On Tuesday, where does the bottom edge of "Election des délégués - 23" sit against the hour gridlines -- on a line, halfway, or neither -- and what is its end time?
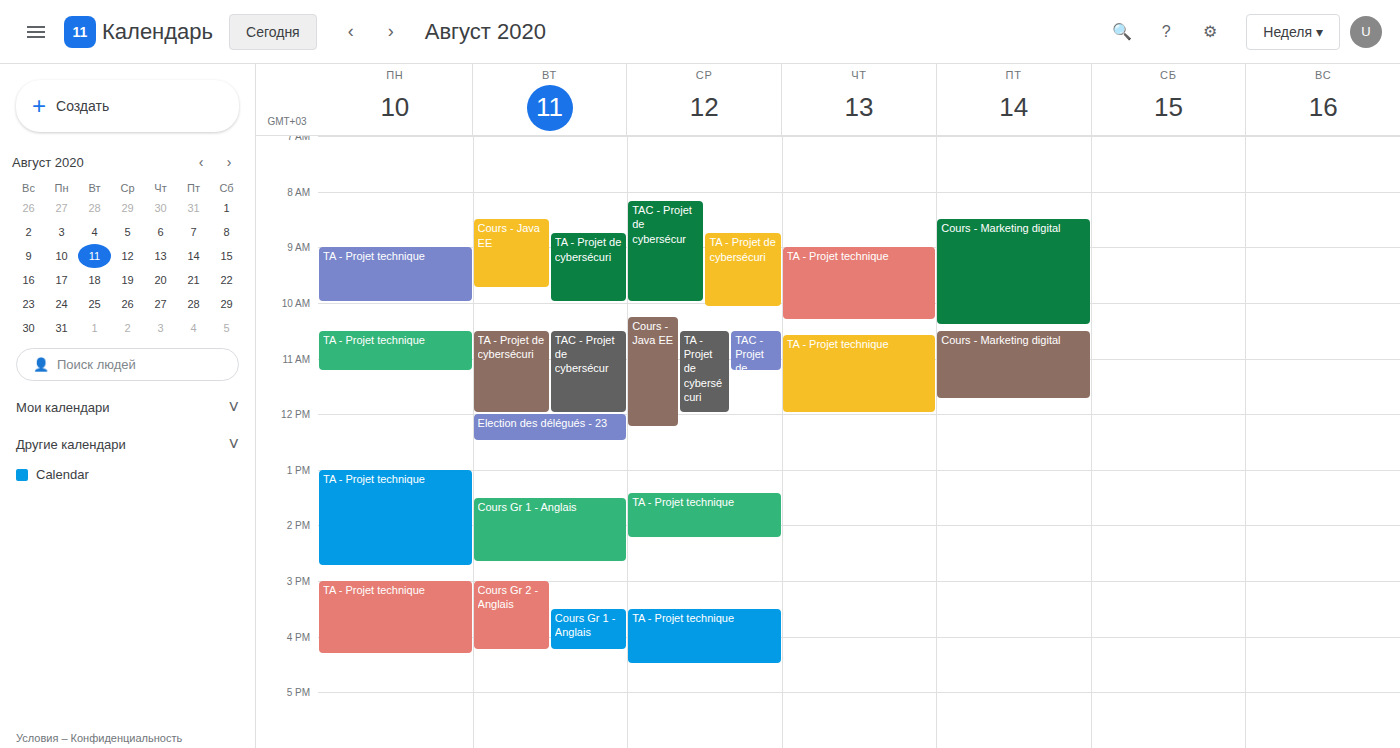
12:30 PM -- halfway between the 12 PM and 1 PM lines.